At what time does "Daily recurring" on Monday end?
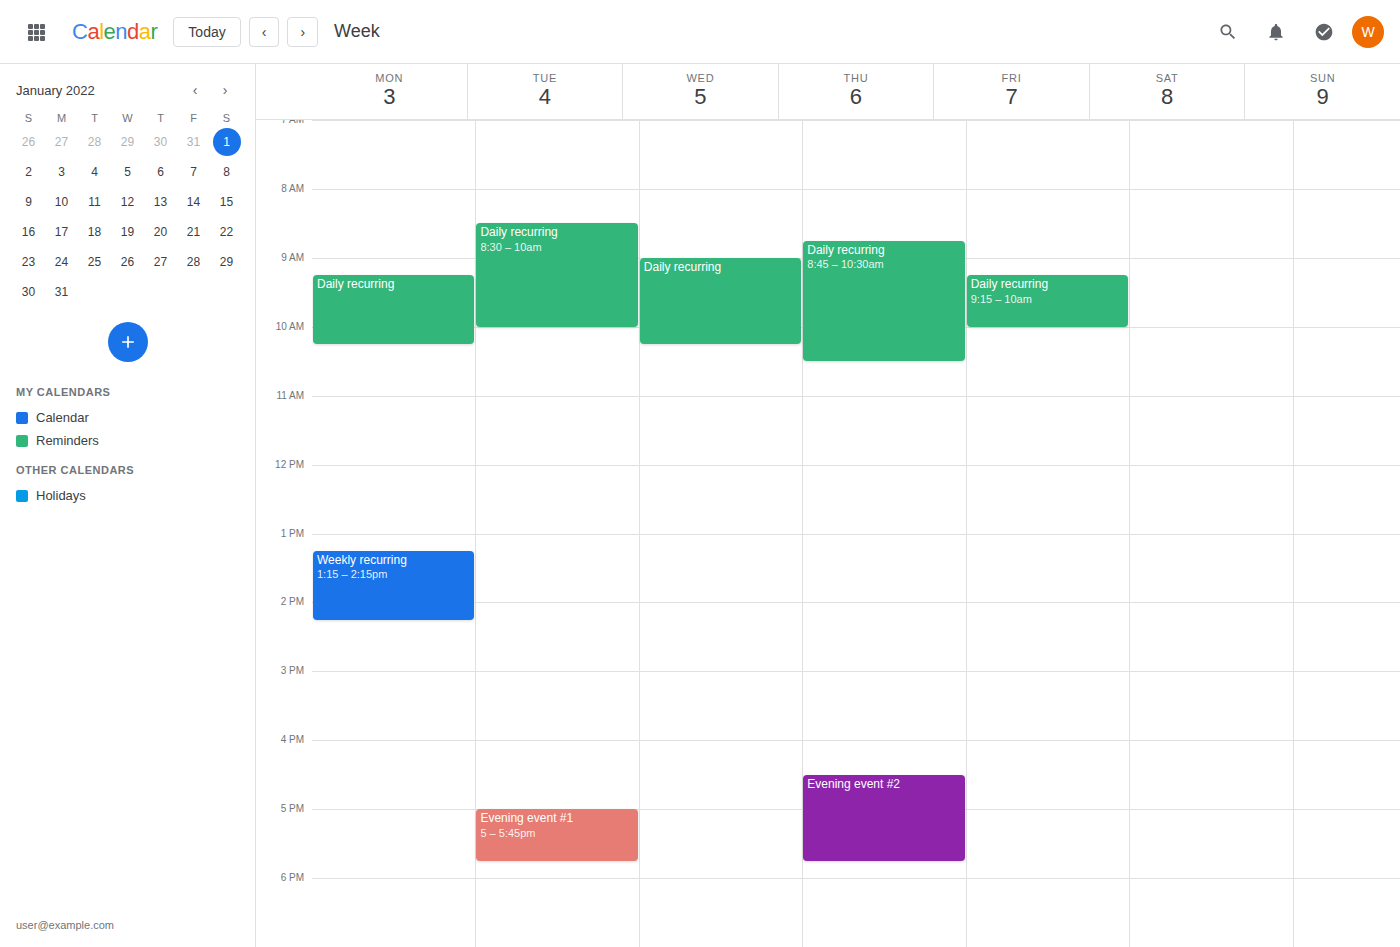
10:15 AM